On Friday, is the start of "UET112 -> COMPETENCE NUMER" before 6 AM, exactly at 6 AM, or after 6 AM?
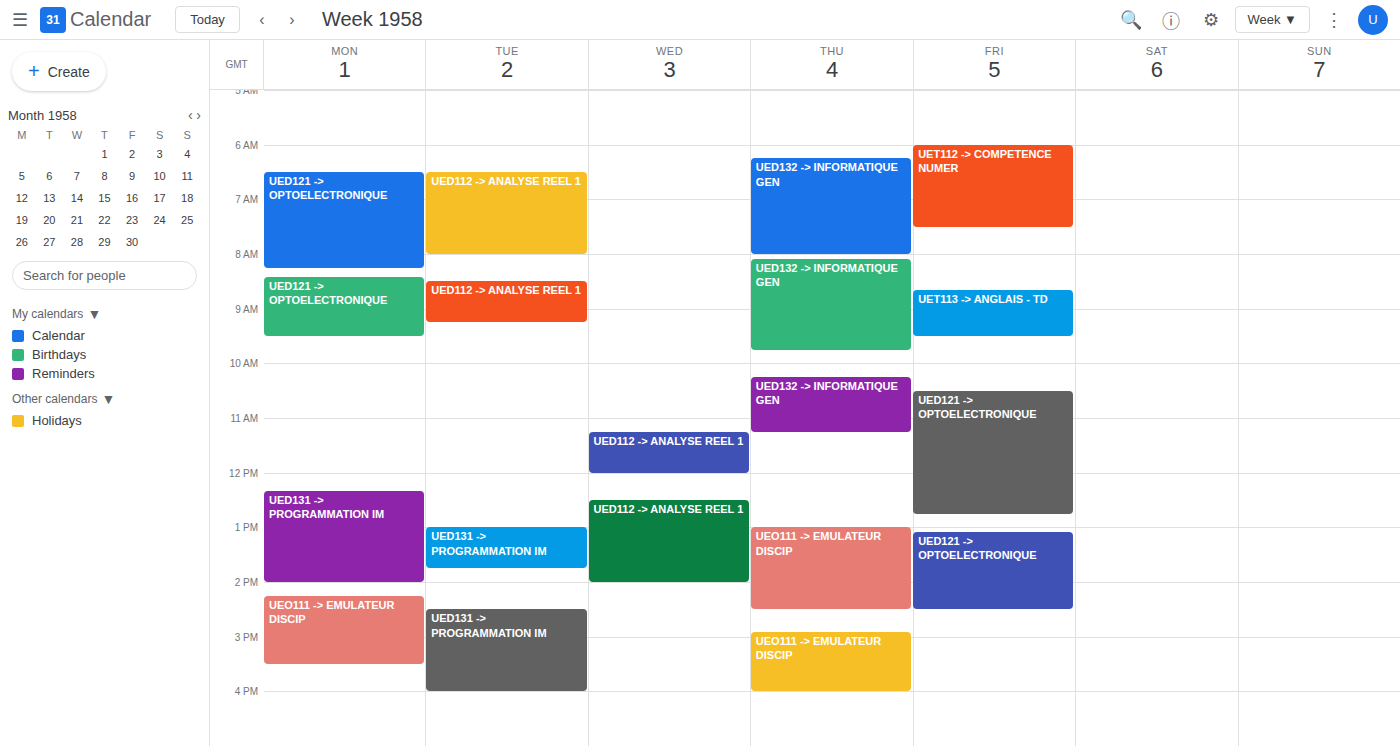
6:00 AM -- exactly at 6 AM, on the 6 AM line.